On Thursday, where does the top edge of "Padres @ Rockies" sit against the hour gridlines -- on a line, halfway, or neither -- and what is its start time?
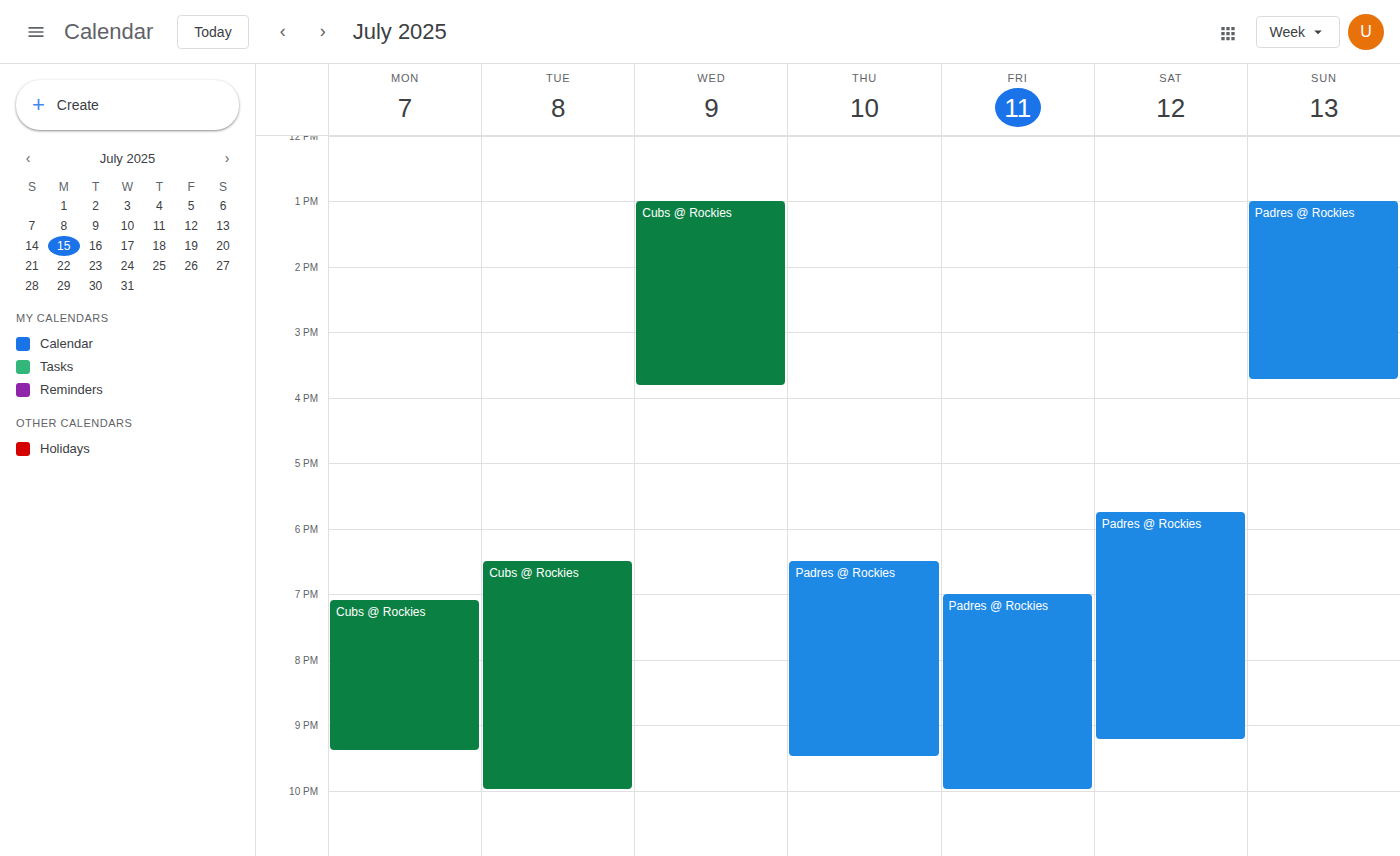
6:30 PM -- halfway between the 6 PM and 7 PM lines.